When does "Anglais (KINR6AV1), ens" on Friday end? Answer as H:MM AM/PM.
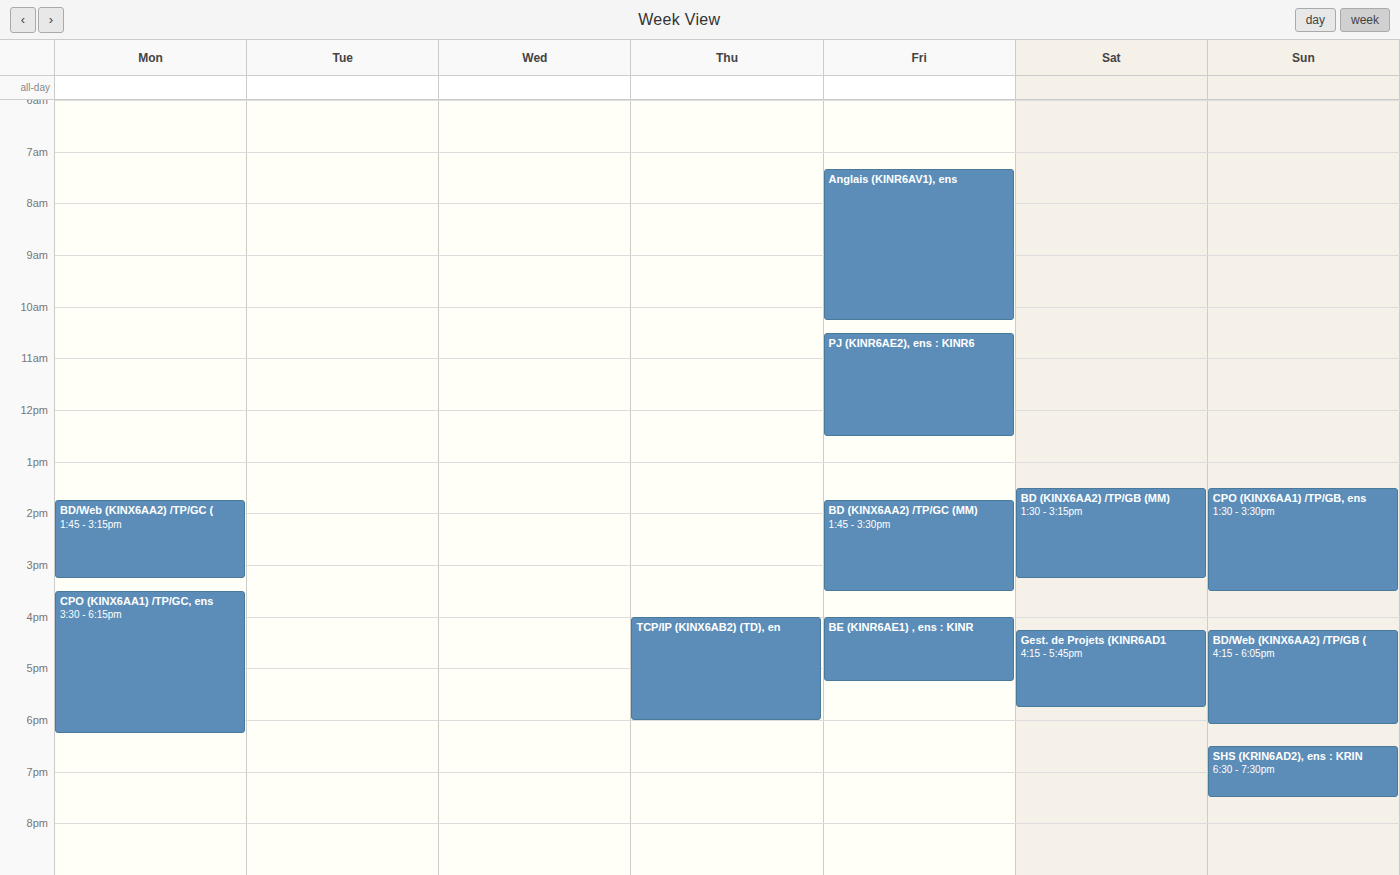
10:15 AM